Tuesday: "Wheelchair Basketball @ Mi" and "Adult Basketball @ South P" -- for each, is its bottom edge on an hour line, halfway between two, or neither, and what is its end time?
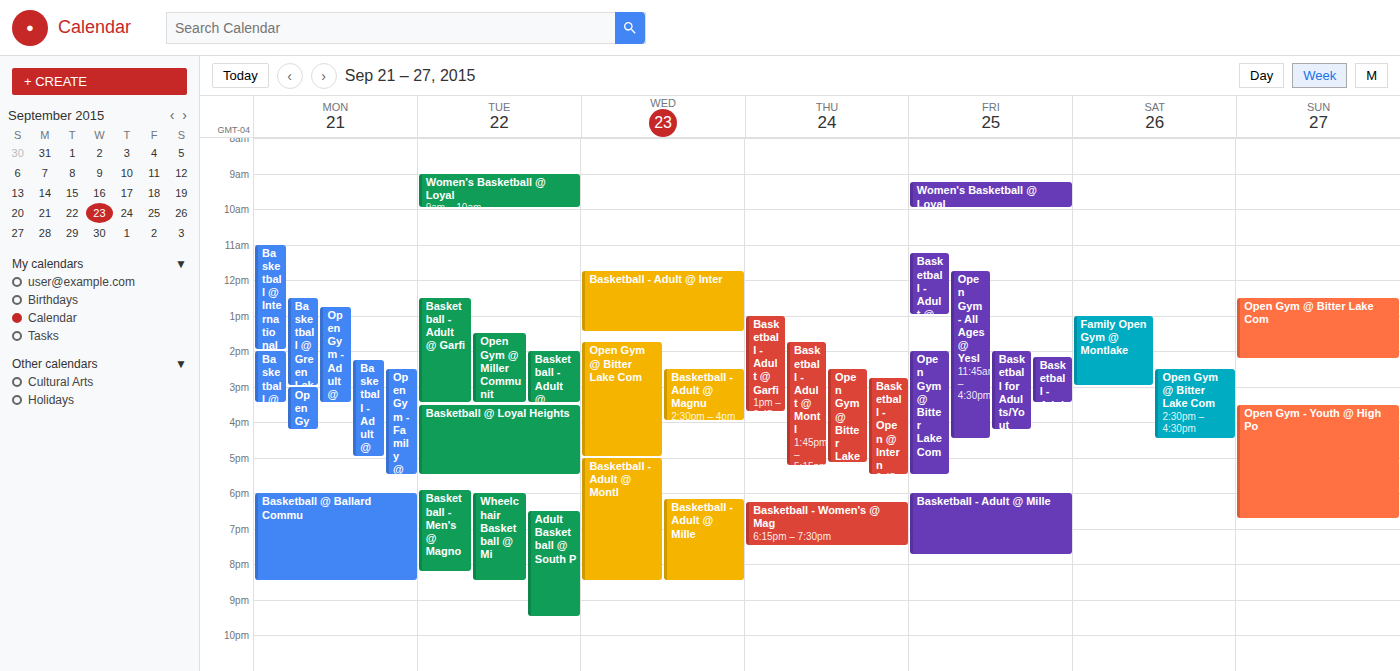
"Wheelchair Basketball @ Mi": 8:30 PM, halfway between the 8 PM and 9 PM lines. "Adult Basketball @ South P": 9:30 PM, halfway between the 9 PM and 10 PM lines.